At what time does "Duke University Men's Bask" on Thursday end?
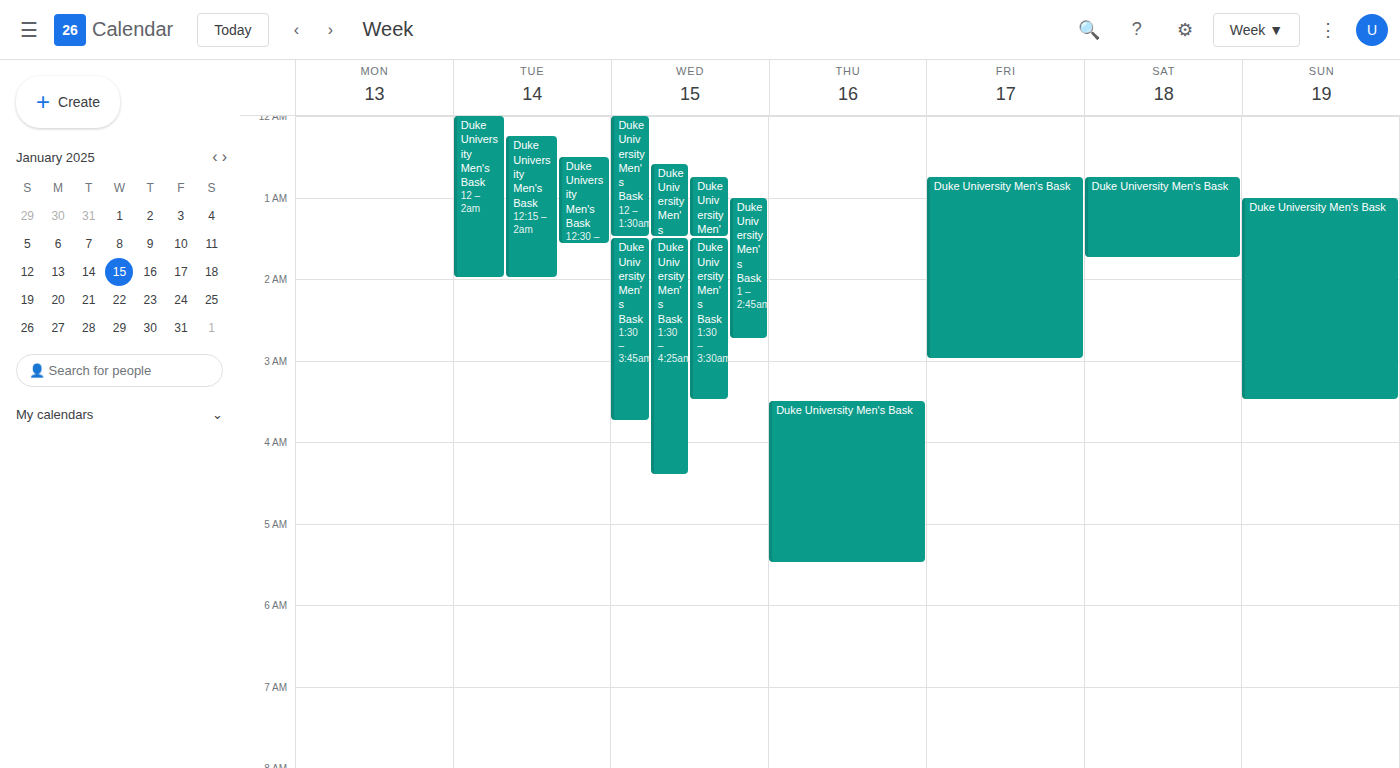
5:30 AM